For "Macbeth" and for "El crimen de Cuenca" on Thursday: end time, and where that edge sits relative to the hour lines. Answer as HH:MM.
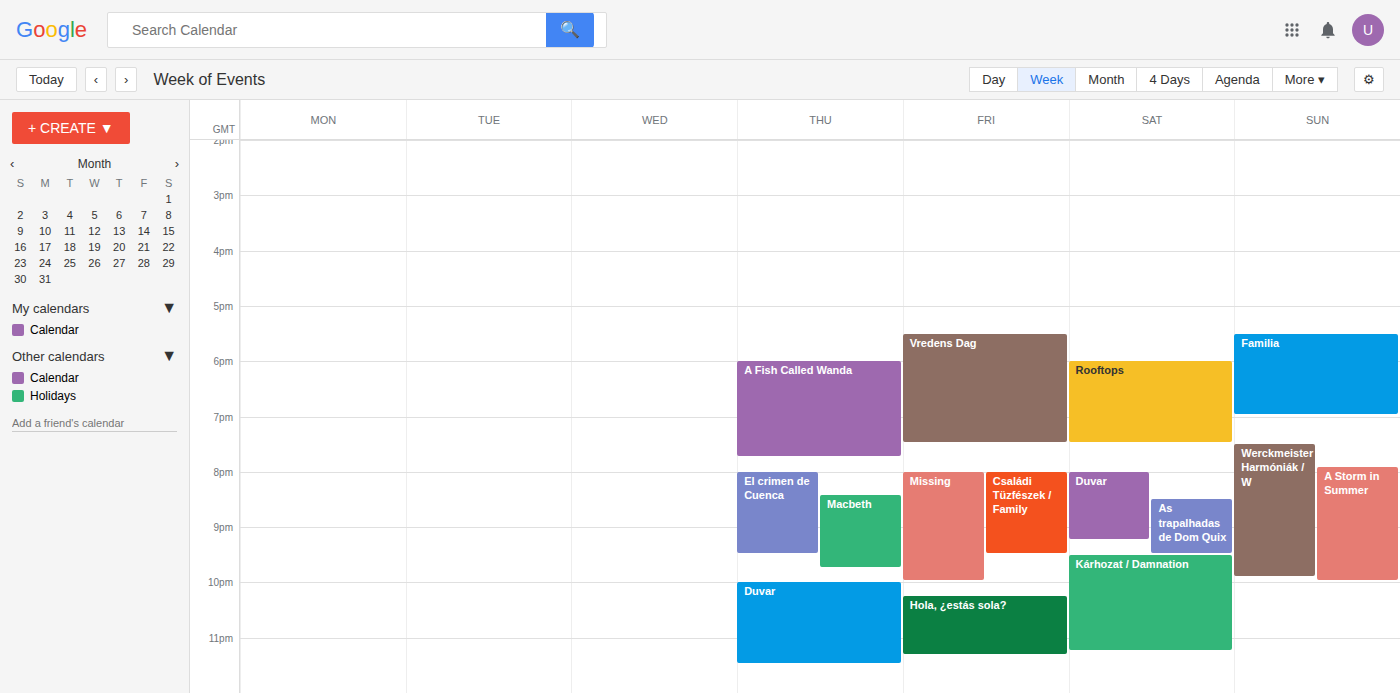
"Macbeth": 21:45, neither: three quarters of the way from the 21:00 line to the 22:00 line. "El crimen de Cuenca": 21:30, halfway between the 21:00 and 22:00 lines.